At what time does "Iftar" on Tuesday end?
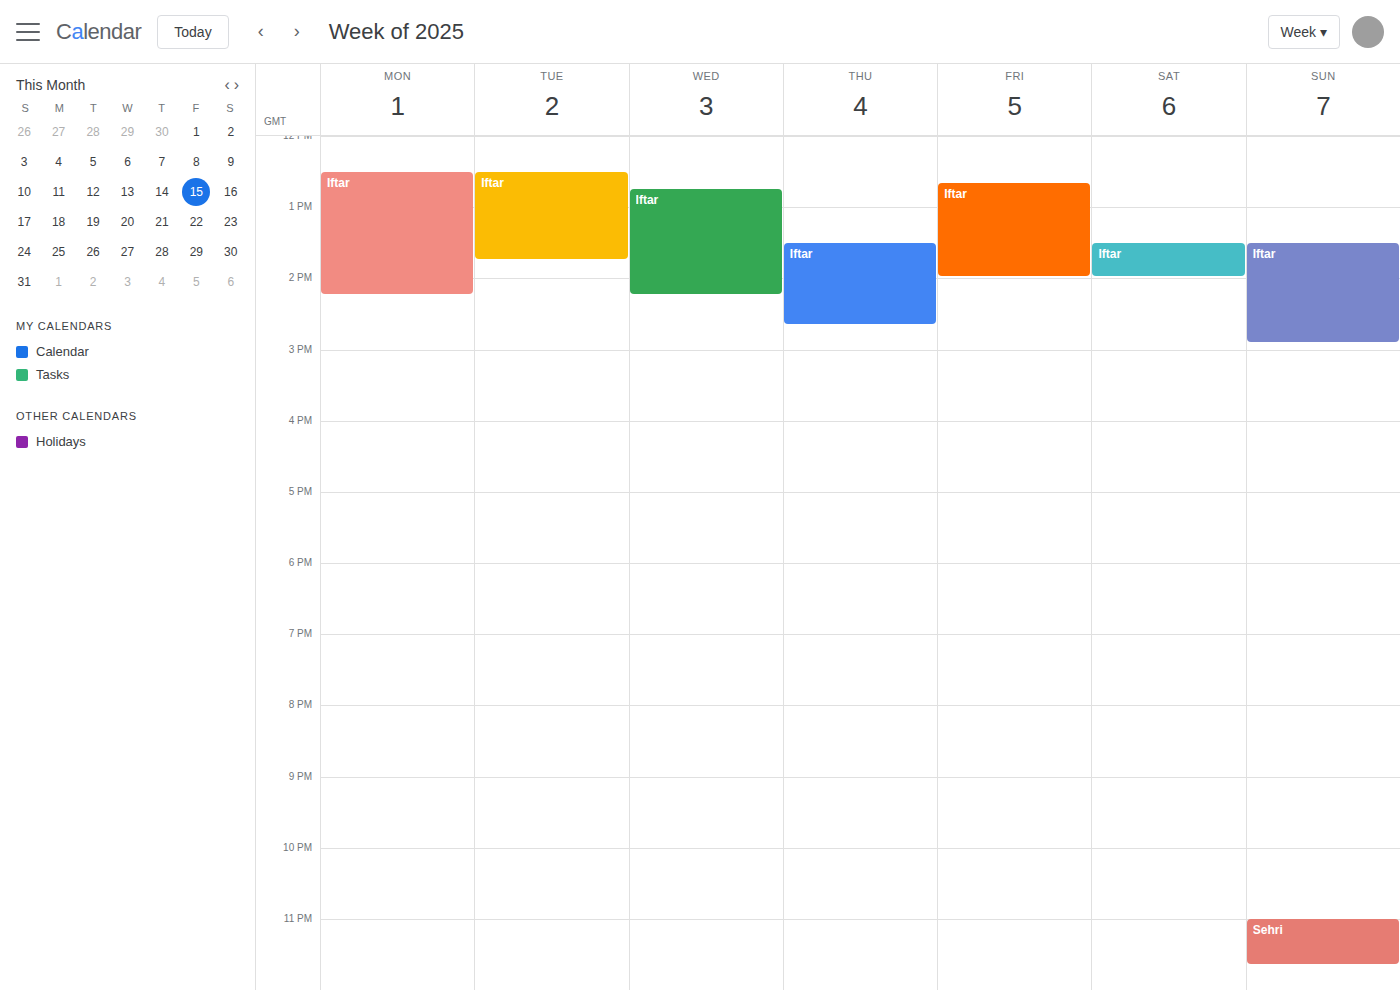
1:45 PM